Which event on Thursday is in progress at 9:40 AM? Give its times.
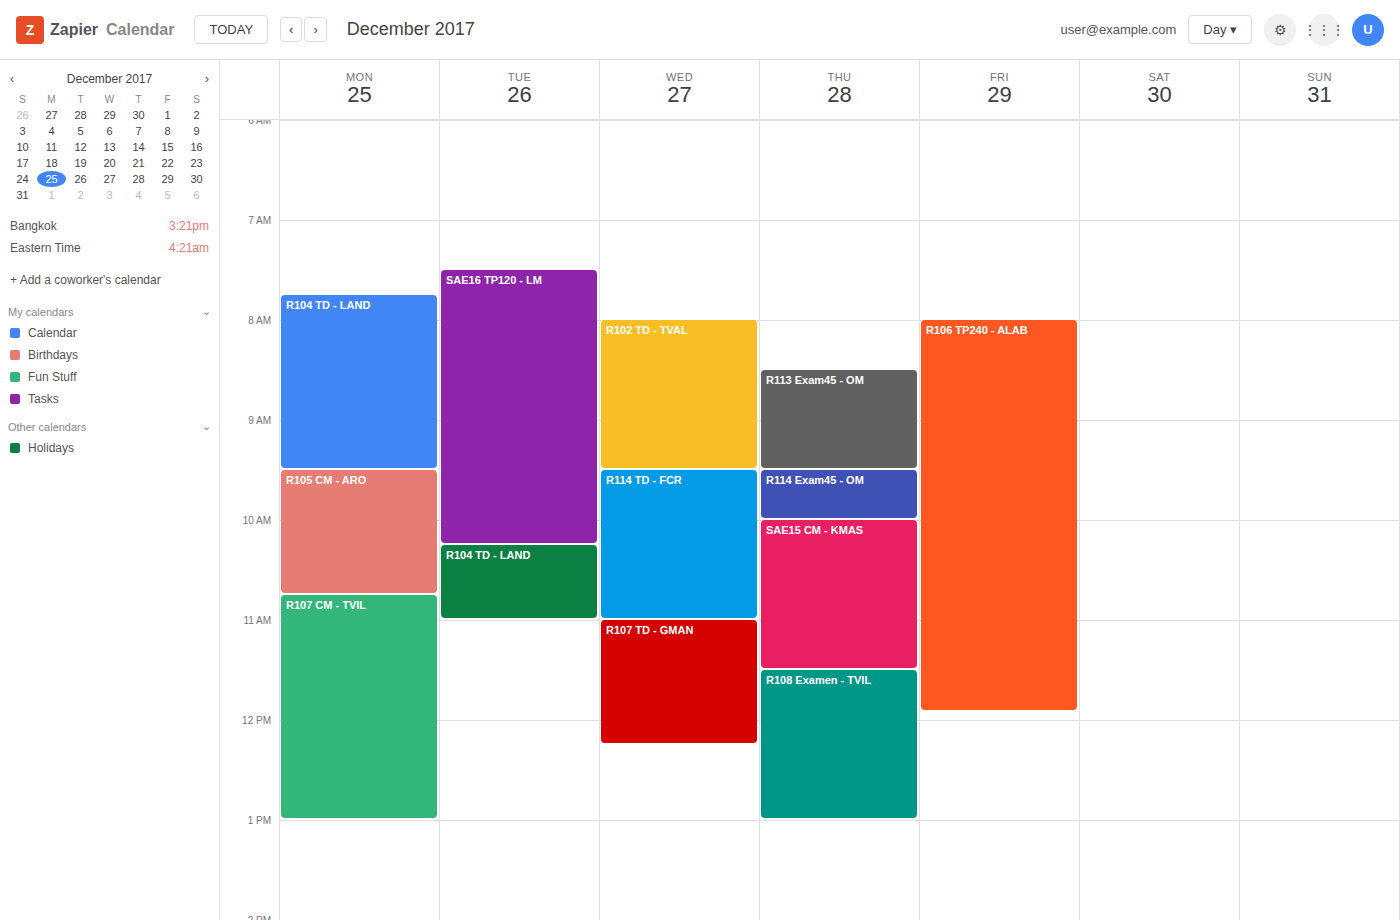
"R114 Exam45 - OM", 9:30 AM to 10:00 AM